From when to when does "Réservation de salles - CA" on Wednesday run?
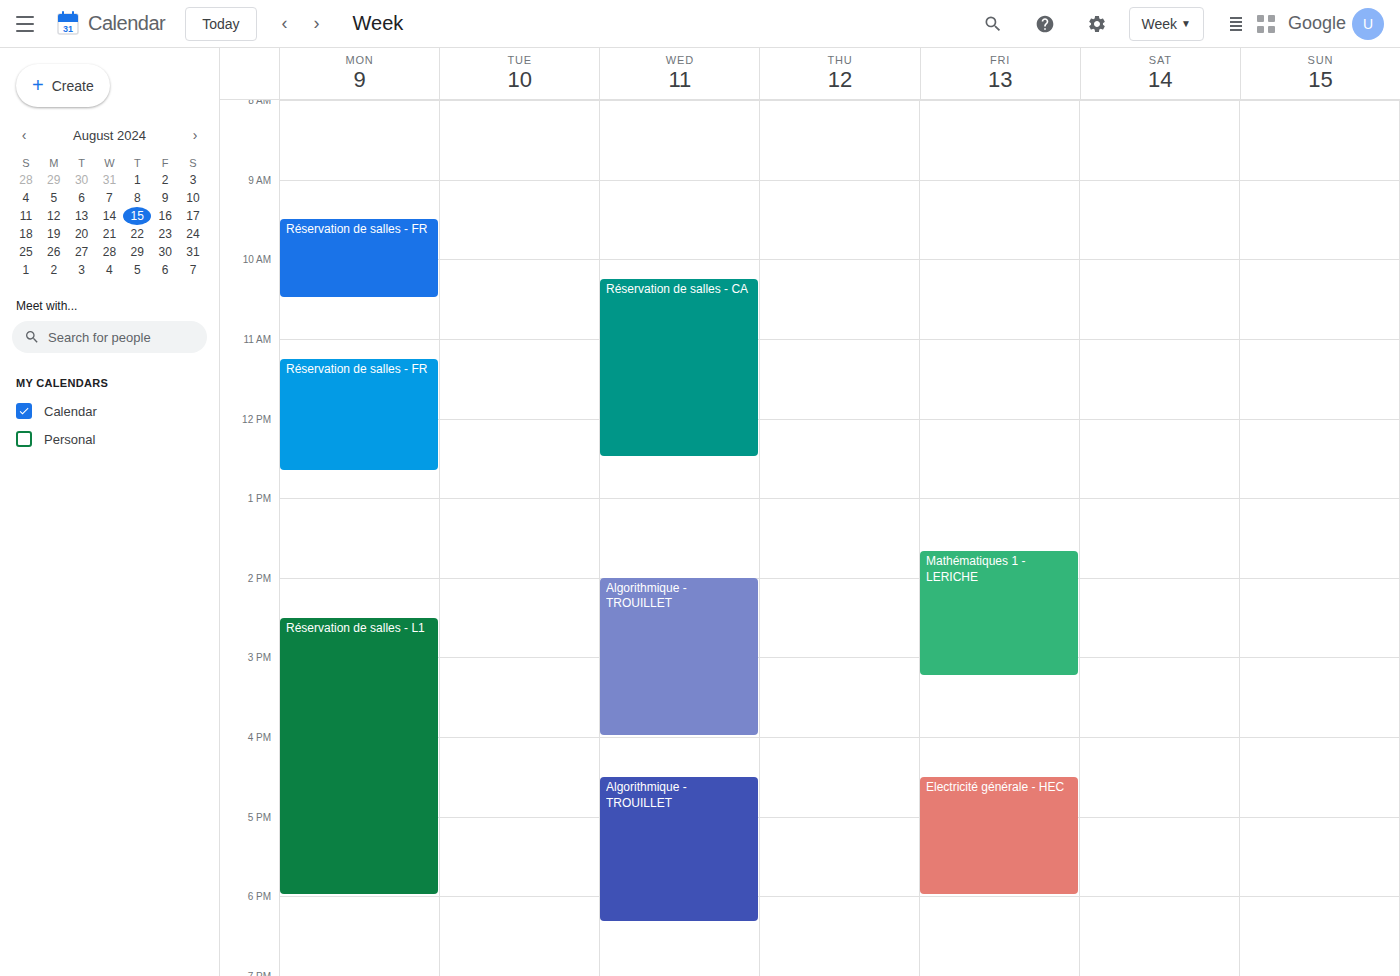
10:15 AM to 12:30 PM